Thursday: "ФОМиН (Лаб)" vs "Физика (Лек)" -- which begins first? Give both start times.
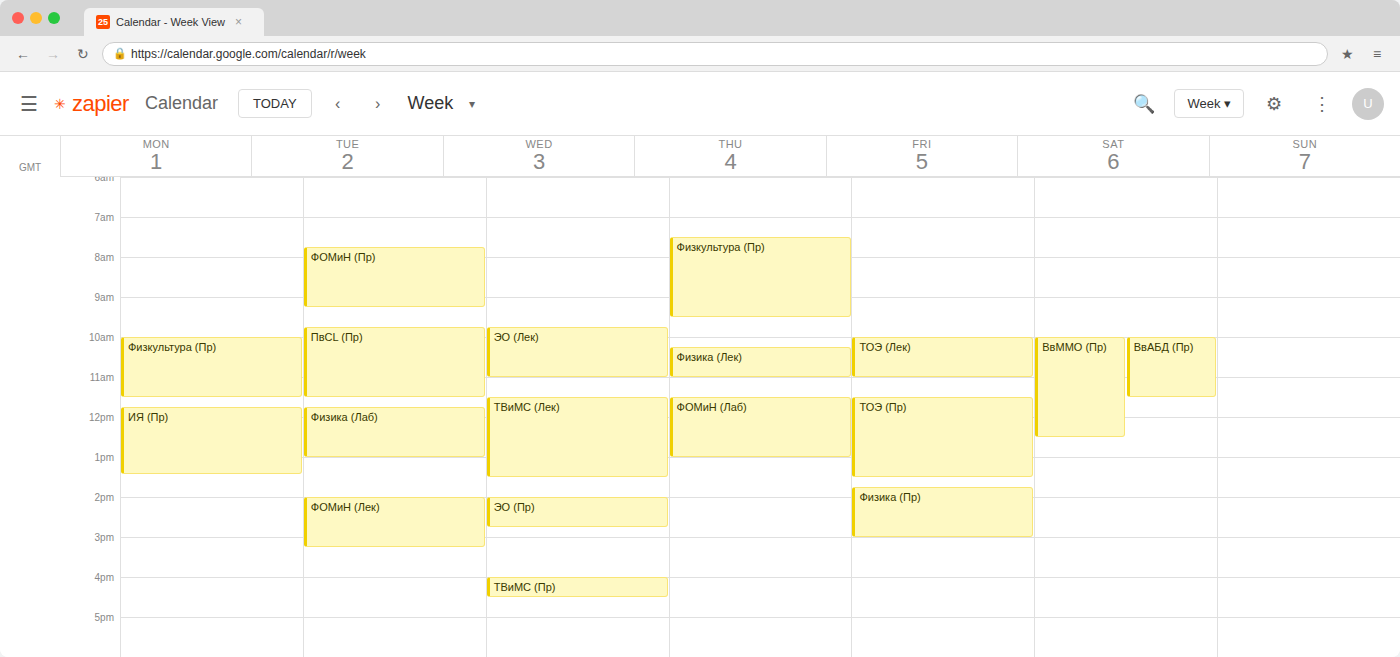
"Физика (Лек)" 10:15 AM; "ФОМиН (Лаб)" 11:30 AM.